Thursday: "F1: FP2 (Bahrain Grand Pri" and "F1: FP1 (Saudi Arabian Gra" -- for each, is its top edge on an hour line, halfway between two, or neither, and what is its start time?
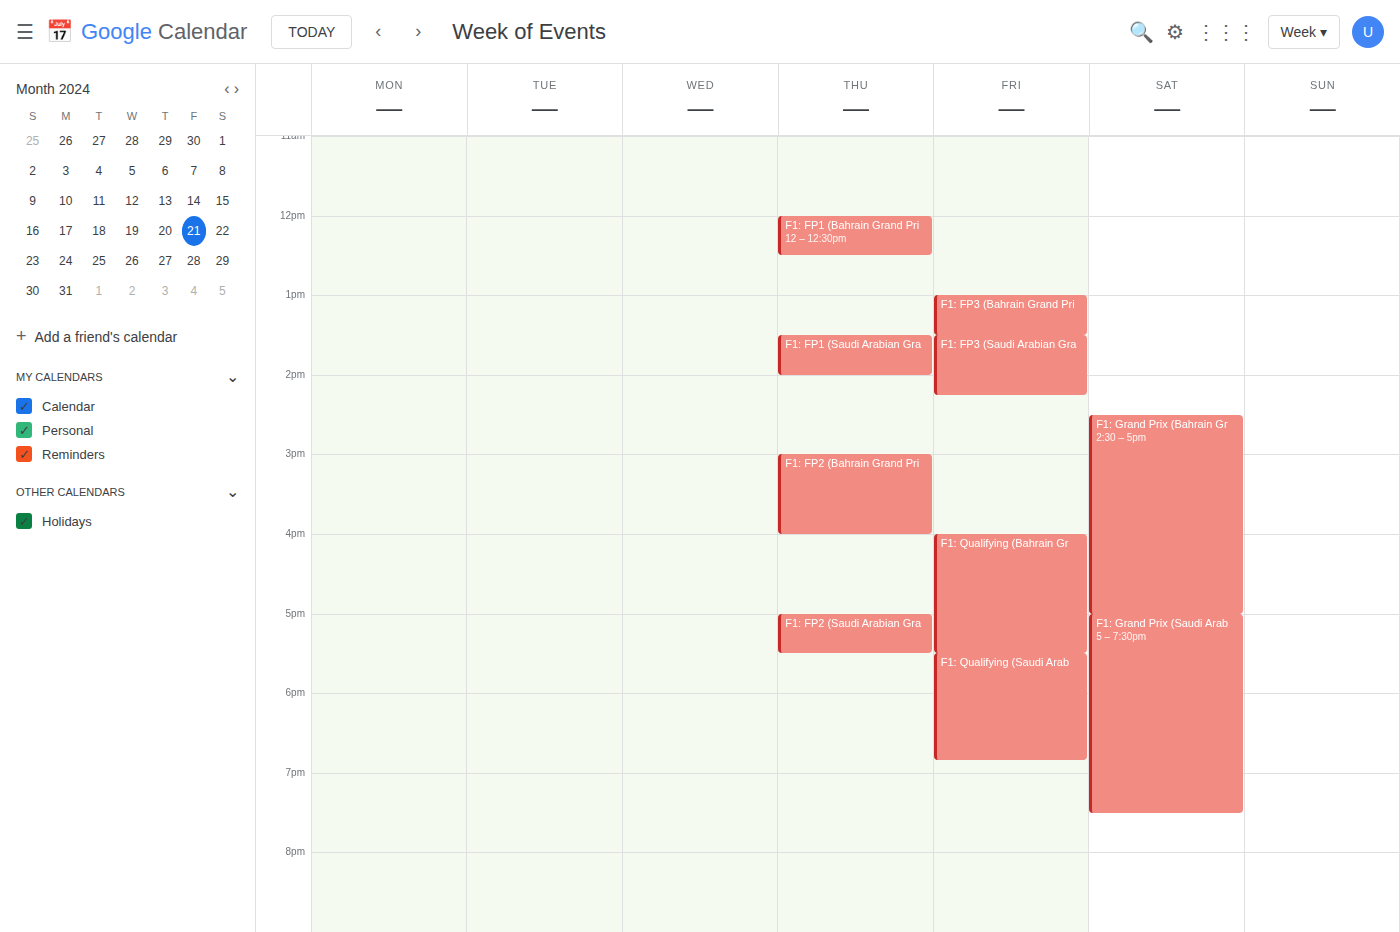
"F1: FP2 (Bahrain Grand Pri": 3:00 PM, exactly on the 3 PM line. "F1: FP1 (Saudi Arabian Gra": 1:30 PM, halfway between the 1 PM and 2 PM lines.